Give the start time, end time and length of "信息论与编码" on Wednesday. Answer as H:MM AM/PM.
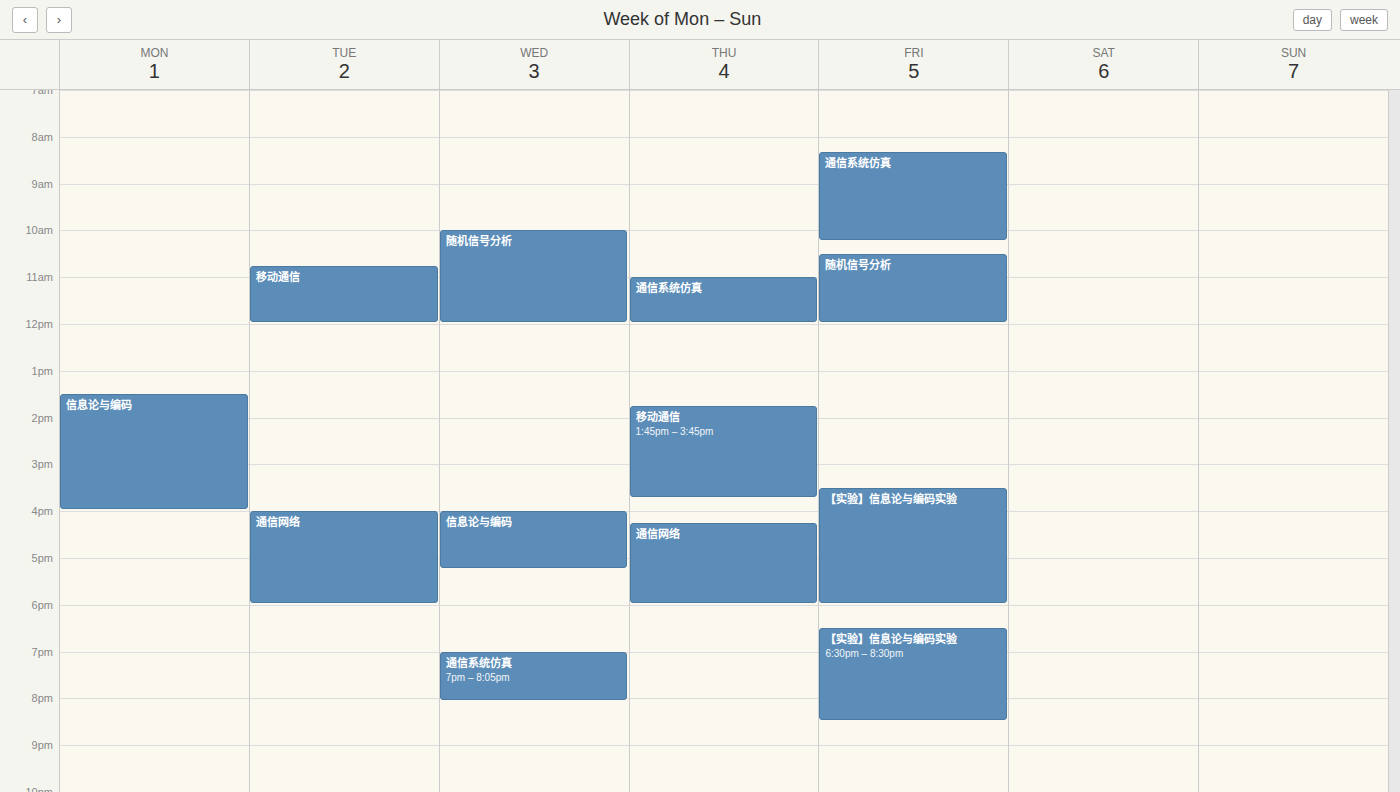
4:00 PM to 5:15 PM, 1 hour 15 minutes